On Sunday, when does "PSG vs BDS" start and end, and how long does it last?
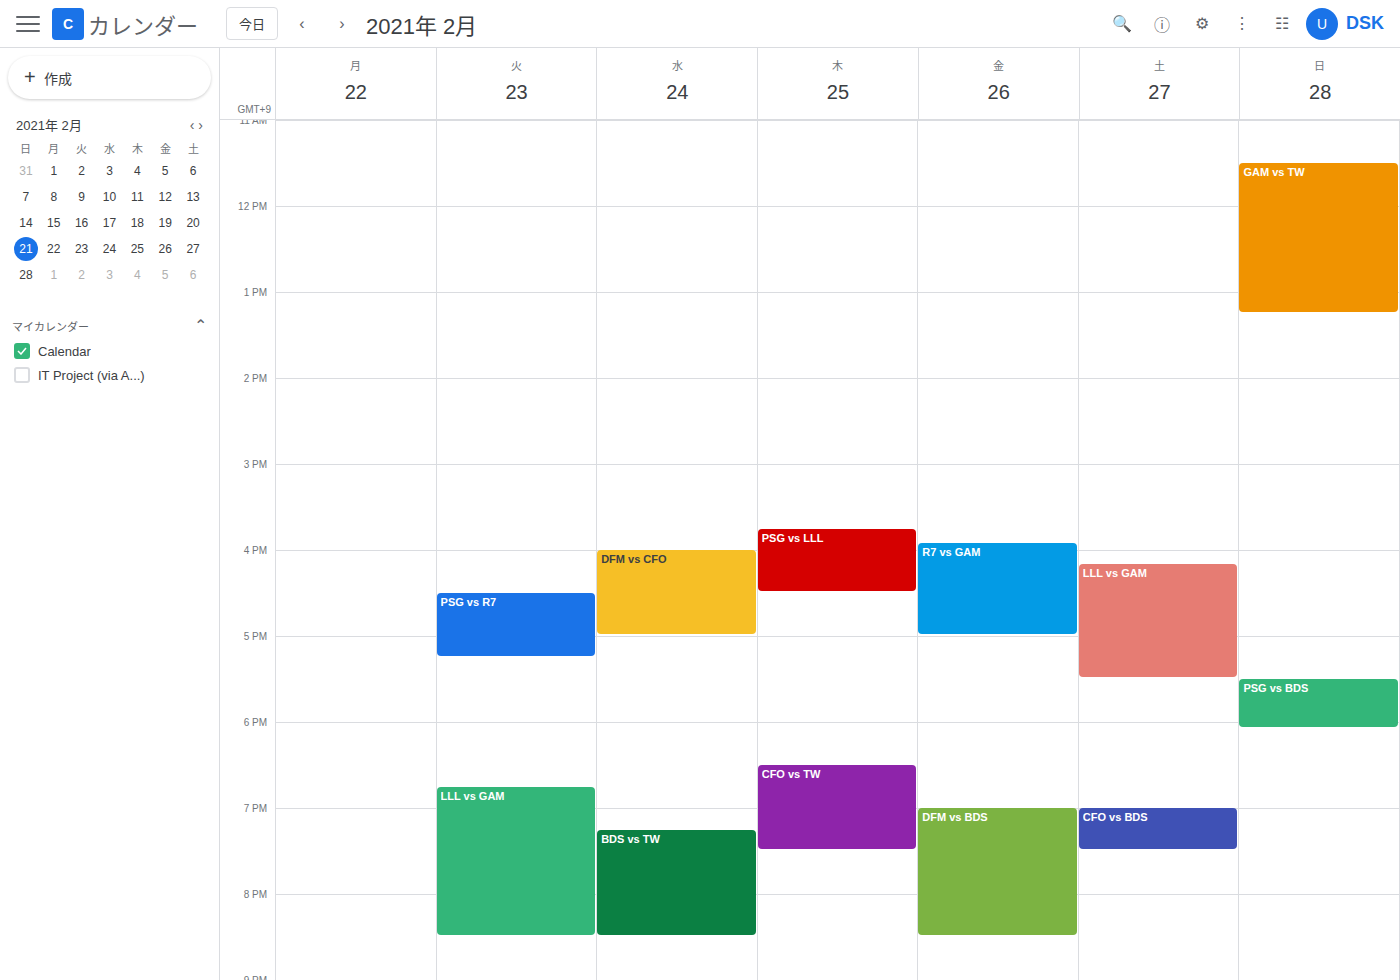
5:30 PM to 6:05 PM, 35 minutes